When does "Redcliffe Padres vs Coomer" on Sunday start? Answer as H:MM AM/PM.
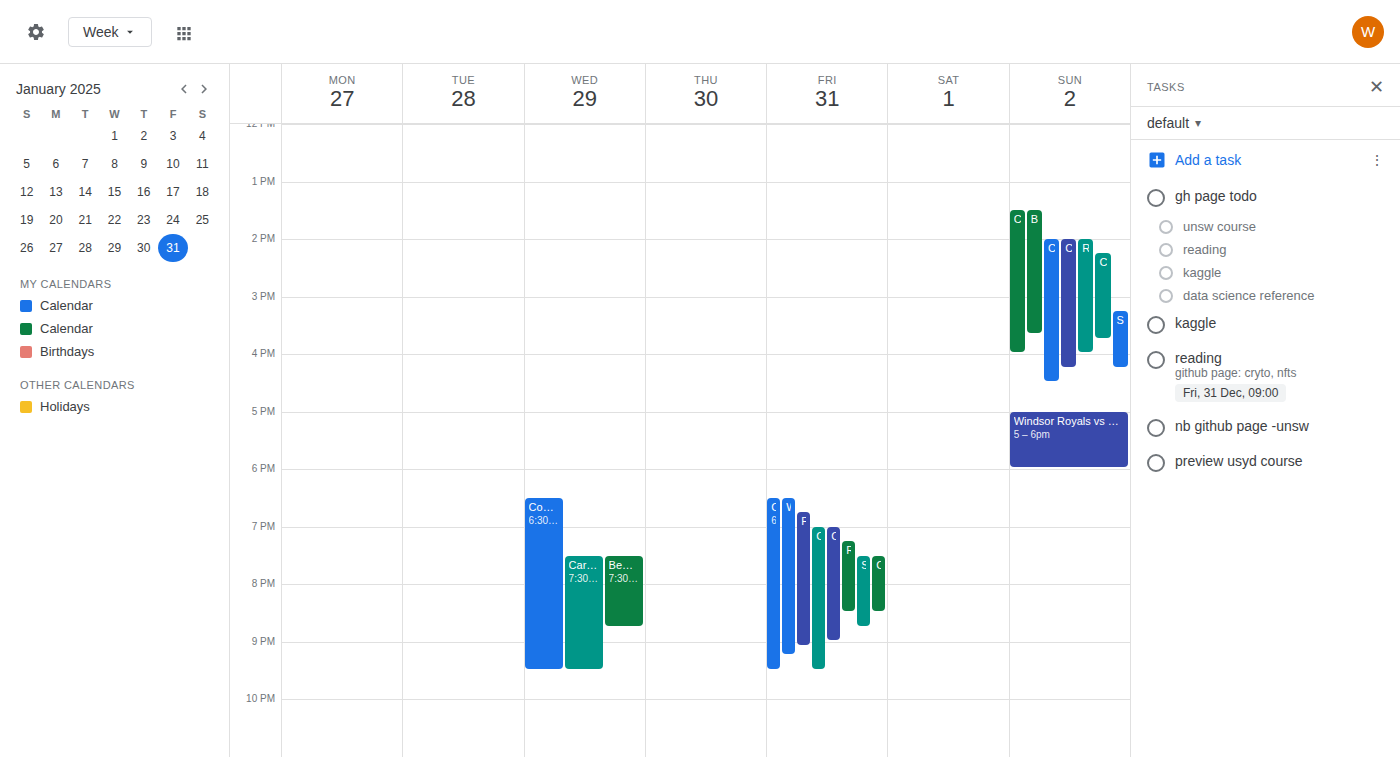
2:00 PM